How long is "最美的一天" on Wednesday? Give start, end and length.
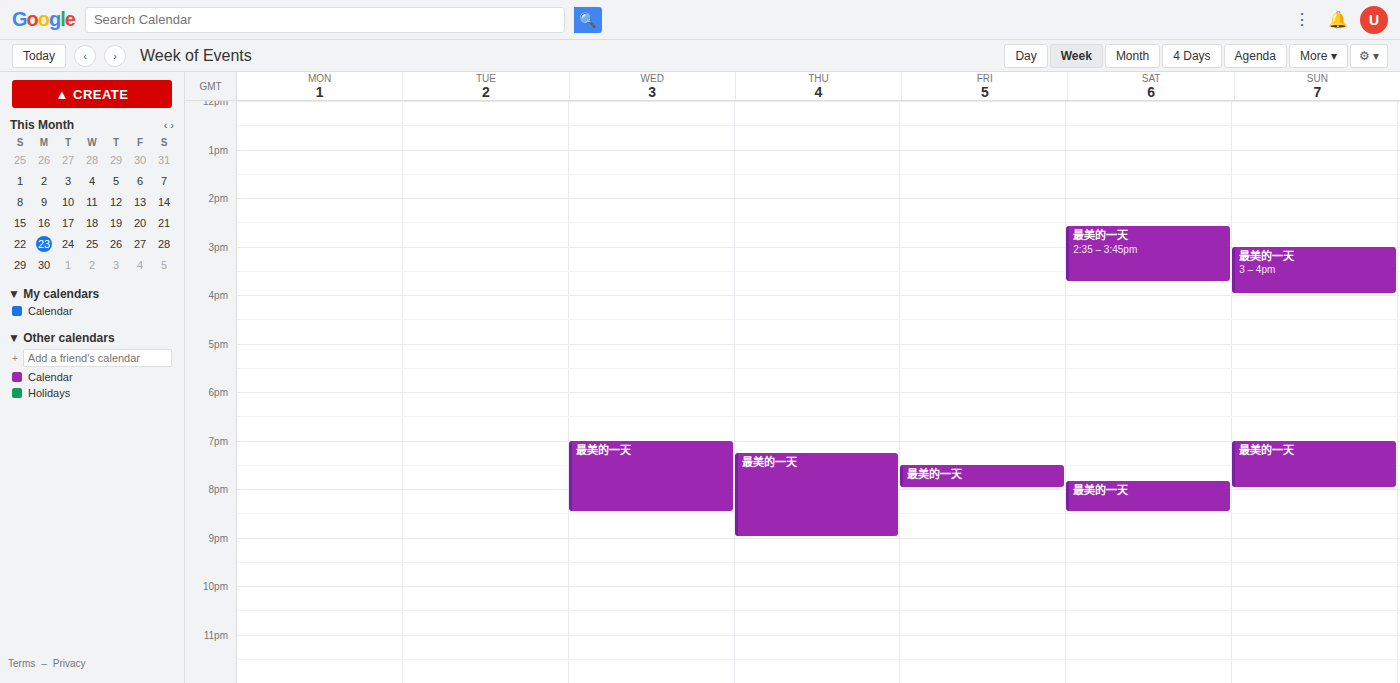
19:00 to 20:30, 1 hour 30 minutes